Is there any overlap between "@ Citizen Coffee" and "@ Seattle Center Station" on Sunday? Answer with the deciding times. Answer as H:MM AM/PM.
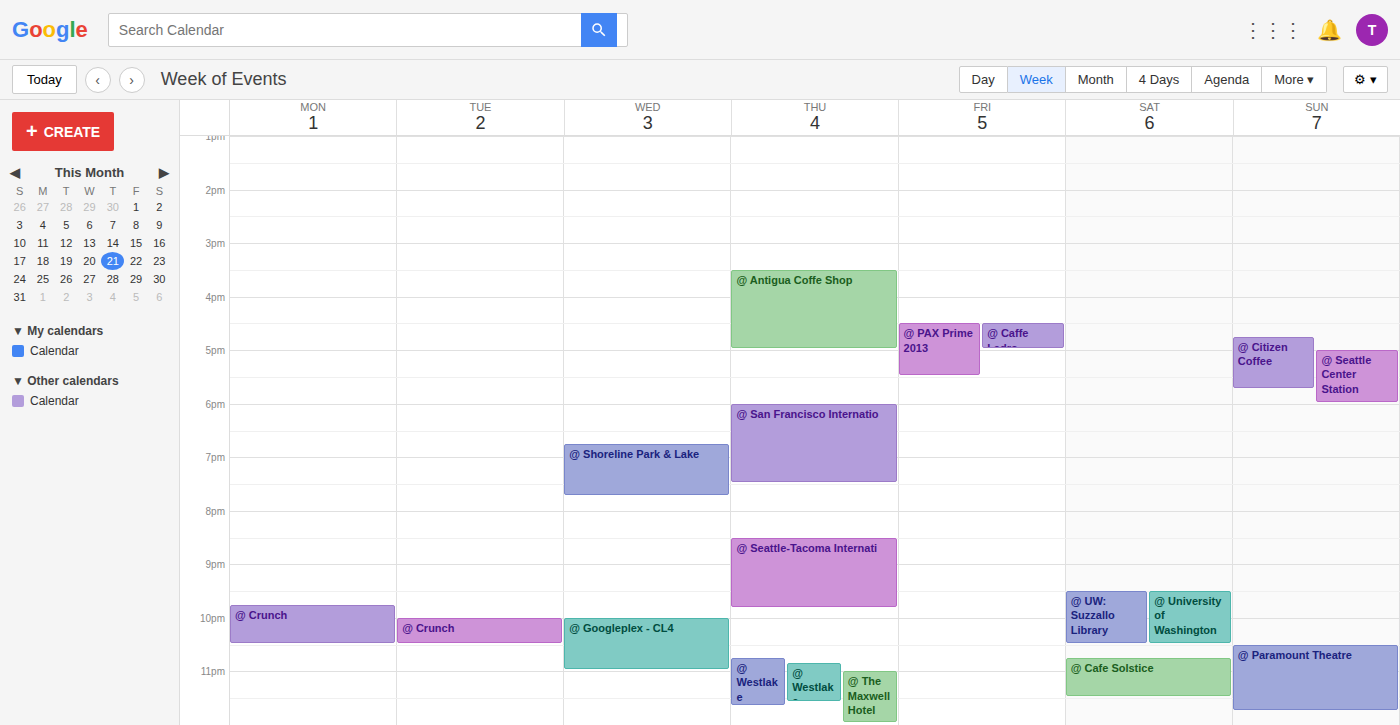
"@ Seattle Center Station" starts at 5:00 PM, before "@ Citizen Coffee" ends at 5:45 PM -- they overlap.